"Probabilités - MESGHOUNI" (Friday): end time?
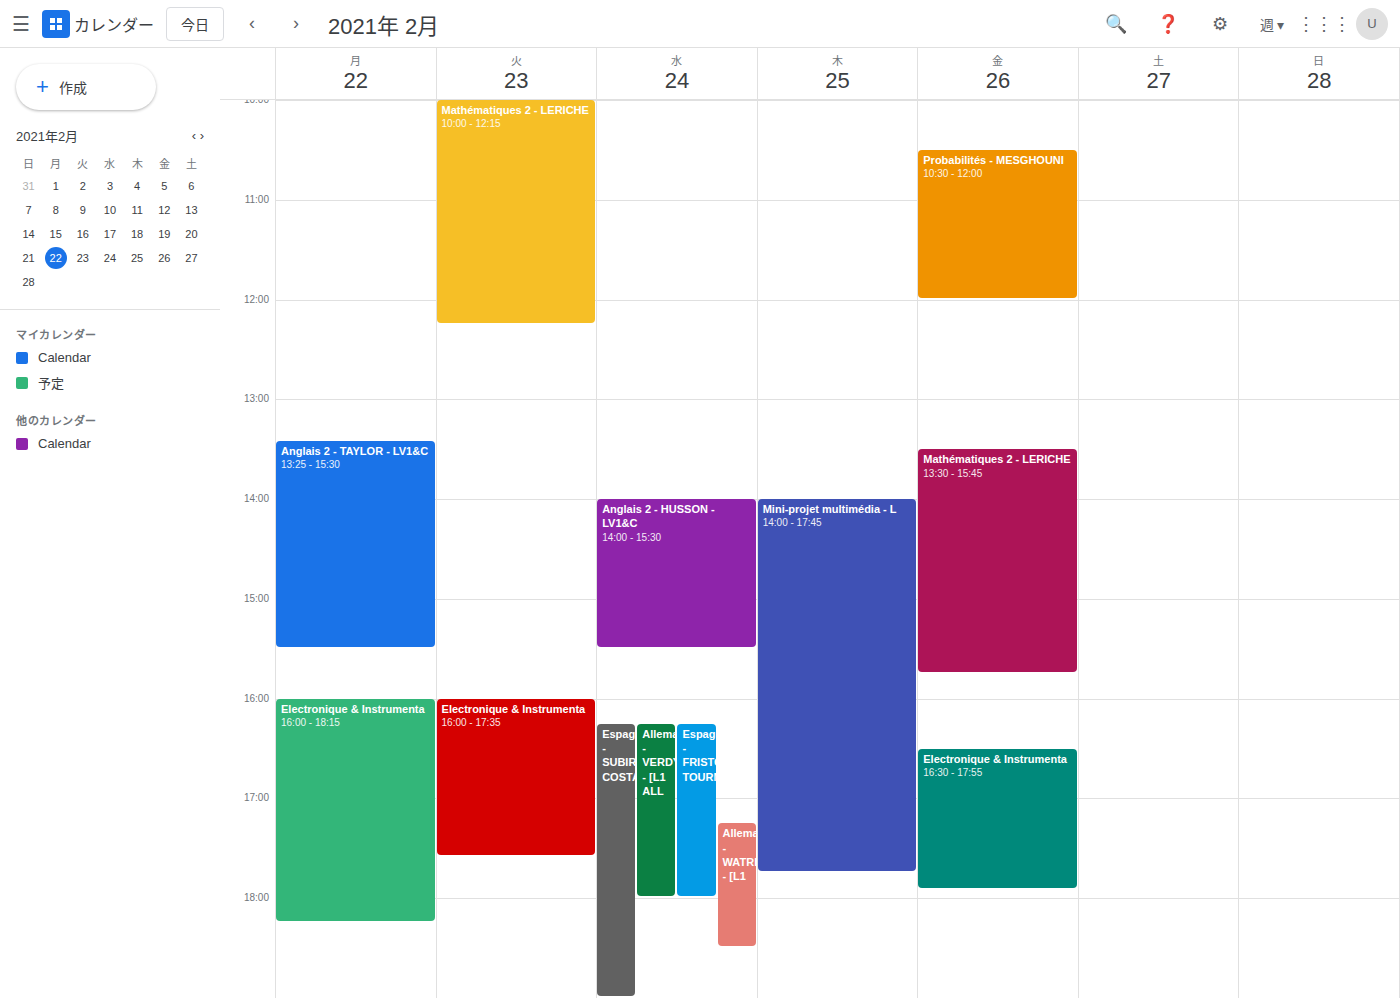
12:00 PM